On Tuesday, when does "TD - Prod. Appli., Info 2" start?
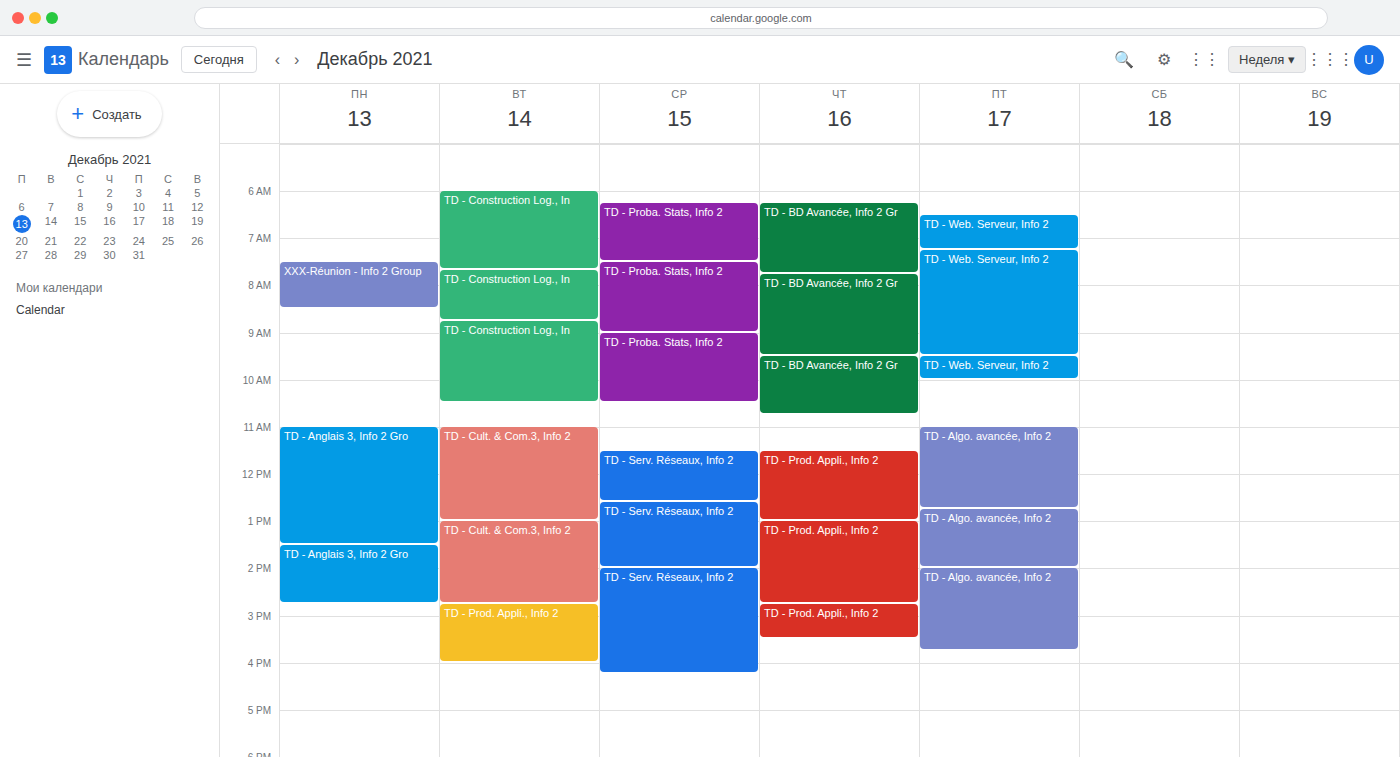
2:45 PM